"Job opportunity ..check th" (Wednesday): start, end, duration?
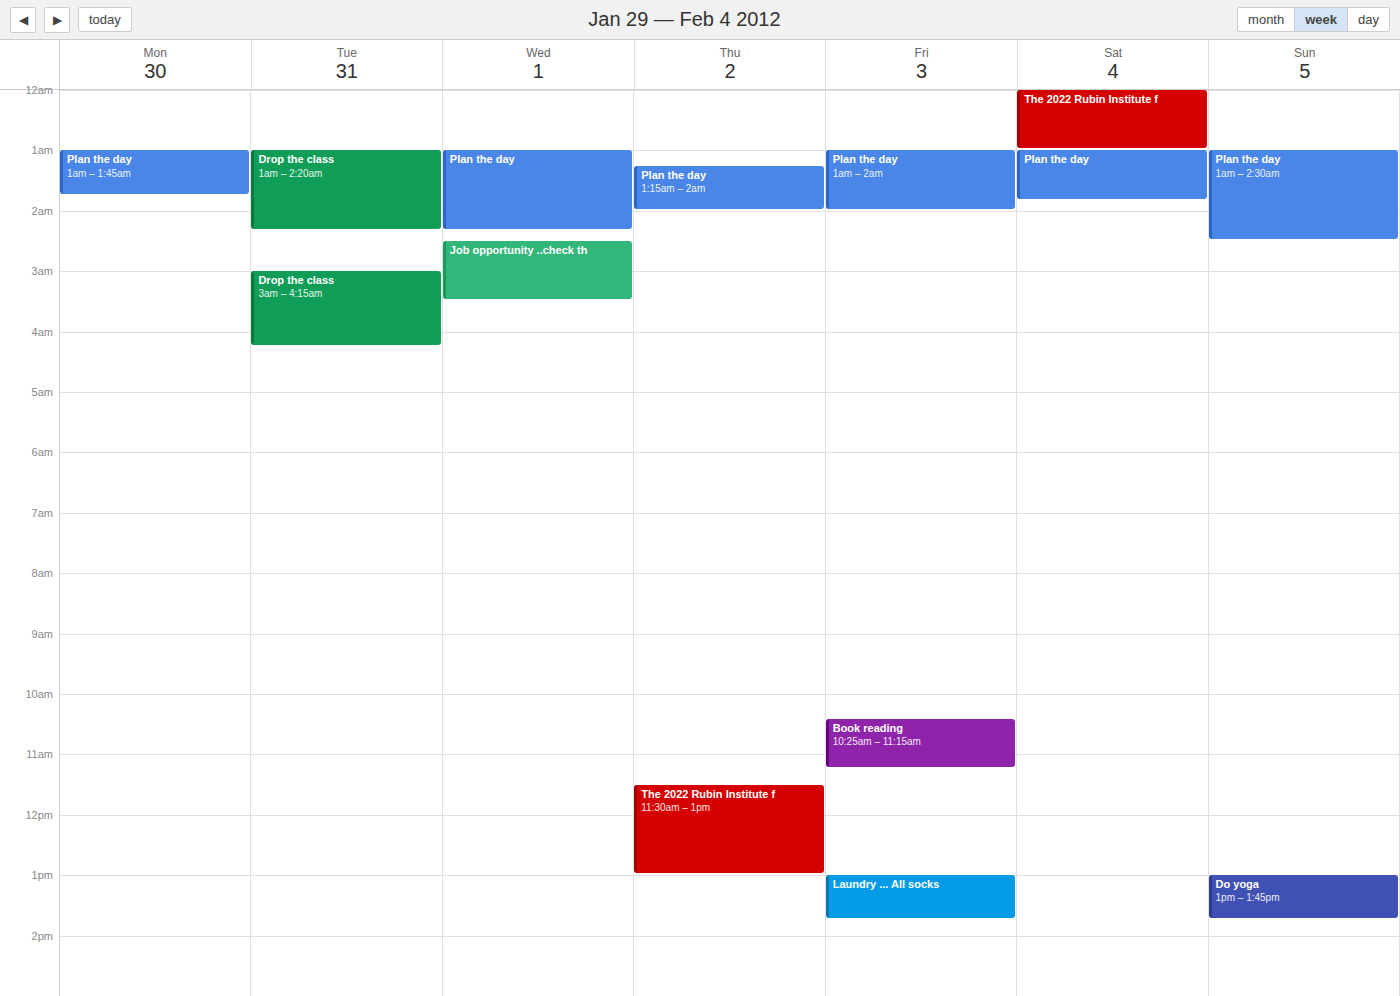
2:30 AM to 3:30 AM, 1 hour